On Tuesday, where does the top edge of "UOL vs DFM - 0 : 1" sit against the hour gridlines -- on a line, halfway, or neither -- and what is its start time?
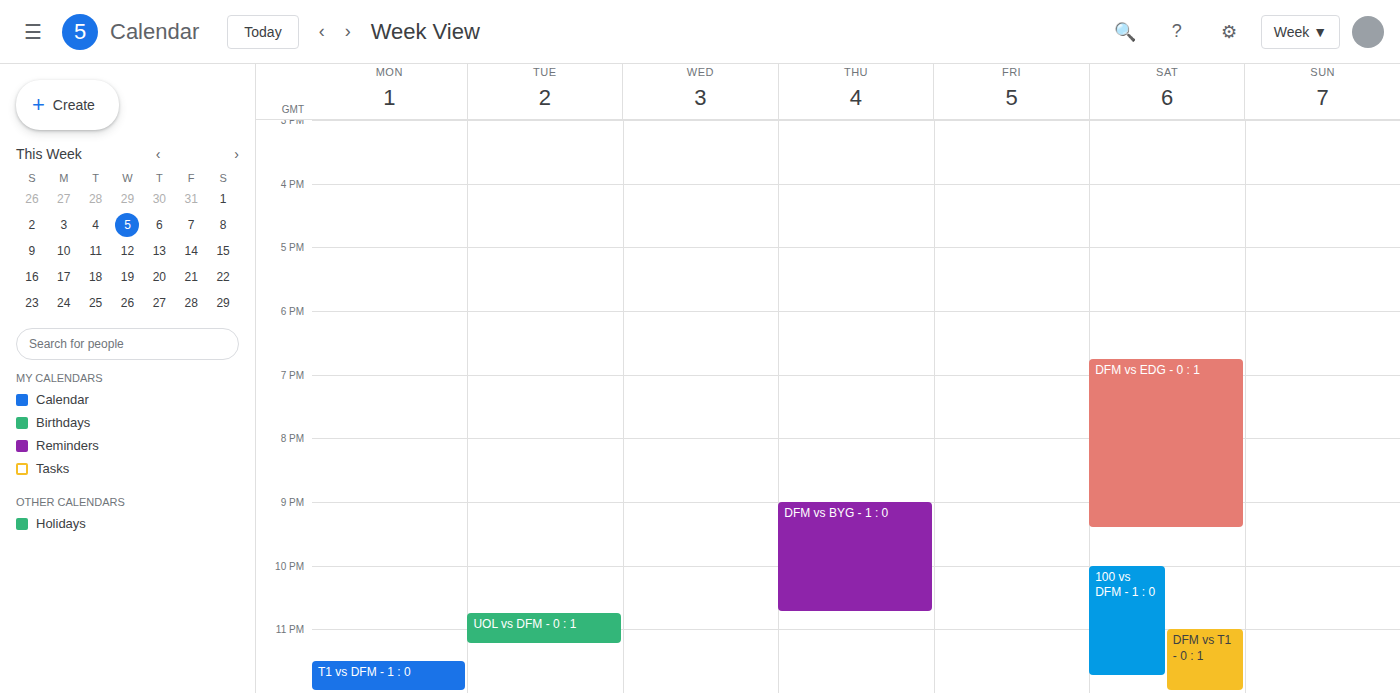
10:45 PM -- neither: three quarters of the way from the 10 PM line to the 11 PM line.